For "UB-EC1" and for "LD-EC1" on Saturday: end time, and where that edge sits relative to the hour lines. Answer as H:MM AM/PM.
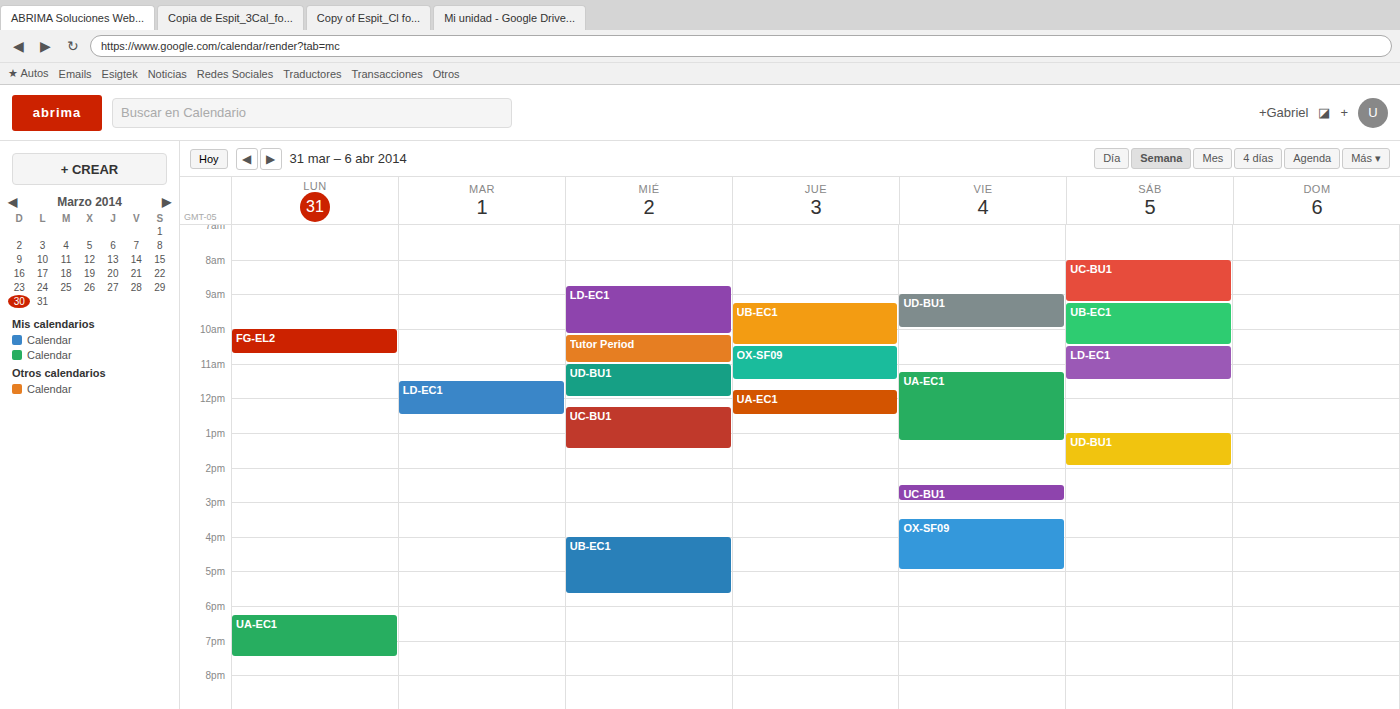
"UB-EC1": 10:30 AM, halfway between the 10 AM and 11 AM lines. "LD-EC1": 11:30 AM, halfway between the 11 AM and 12 PM lines.